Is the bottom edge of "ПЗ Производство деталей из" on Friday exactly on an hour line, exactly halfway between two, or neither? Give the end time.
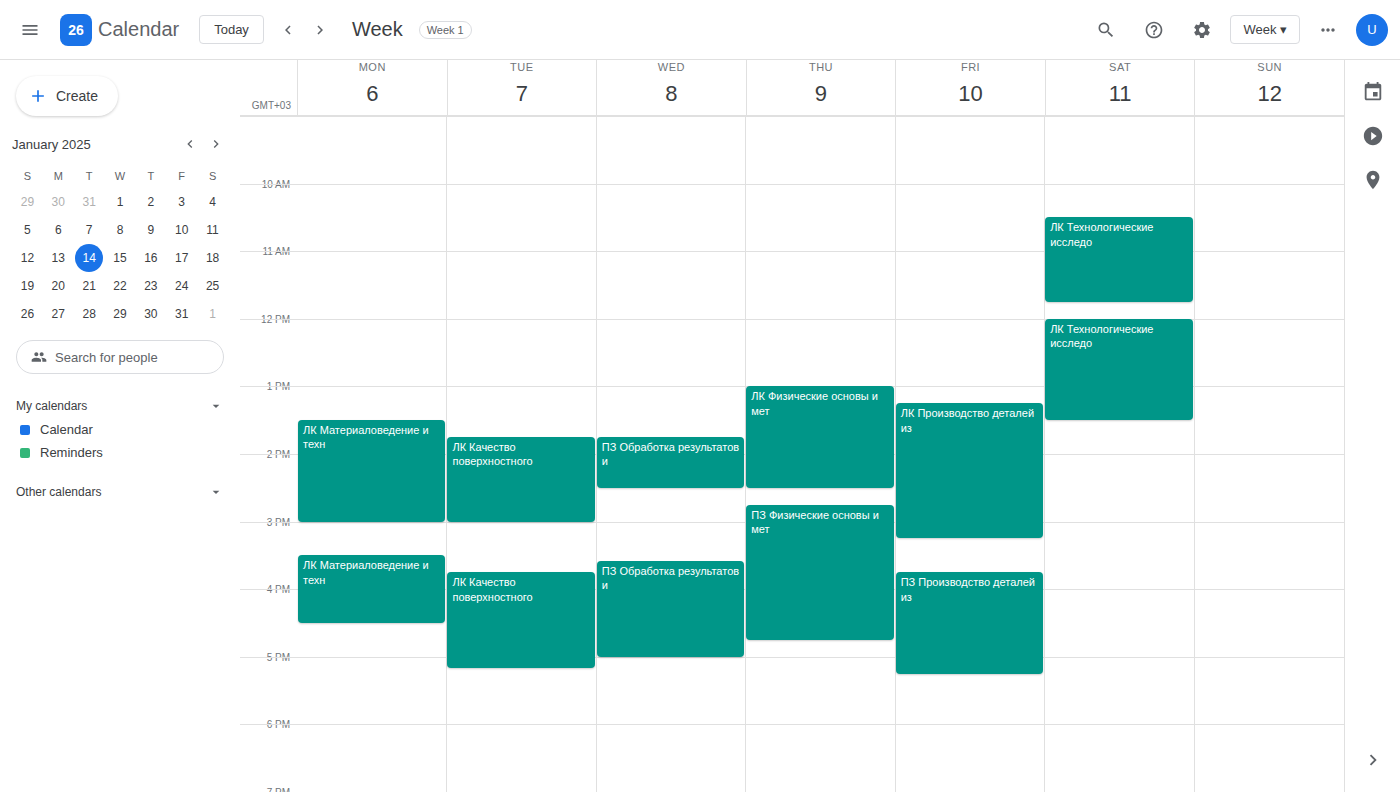
5:15 PM -- neither: a quarter of the way from the 5 PM line to the 6 PM line.